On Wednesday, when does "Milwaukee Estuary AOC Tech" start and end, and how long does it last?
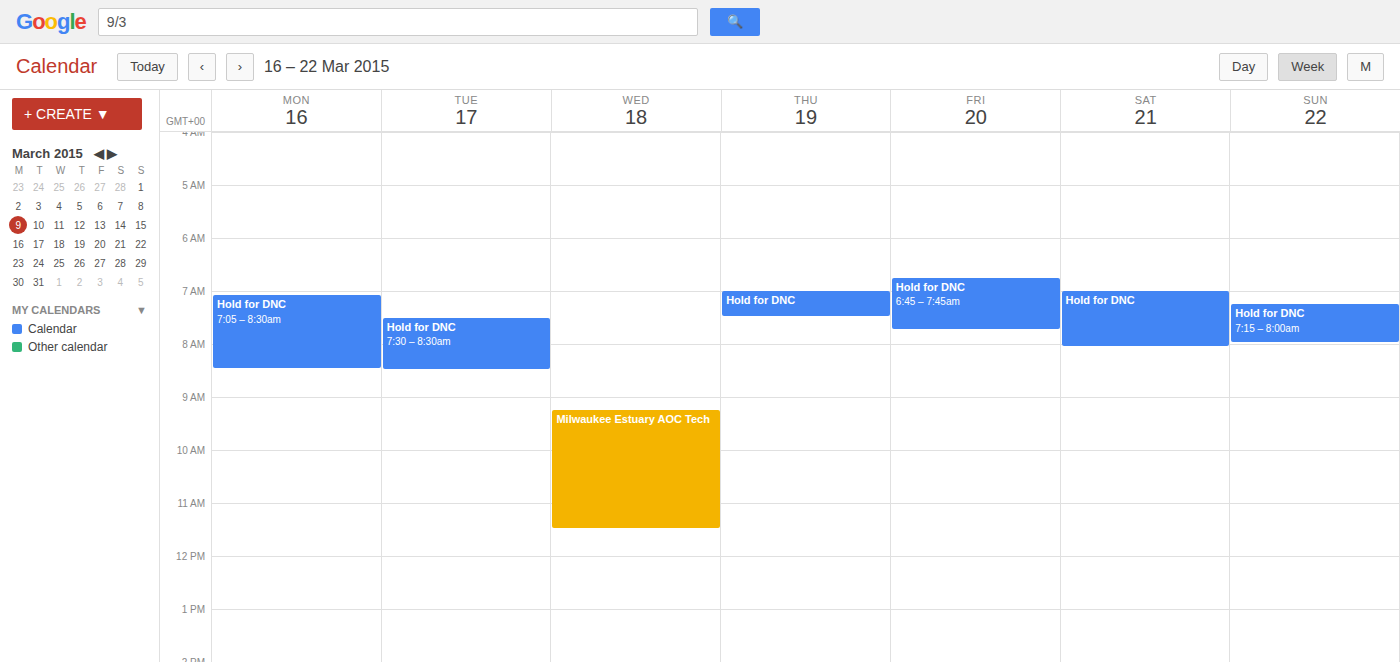
09:15 to 11:30, 2 hours 15 minutes